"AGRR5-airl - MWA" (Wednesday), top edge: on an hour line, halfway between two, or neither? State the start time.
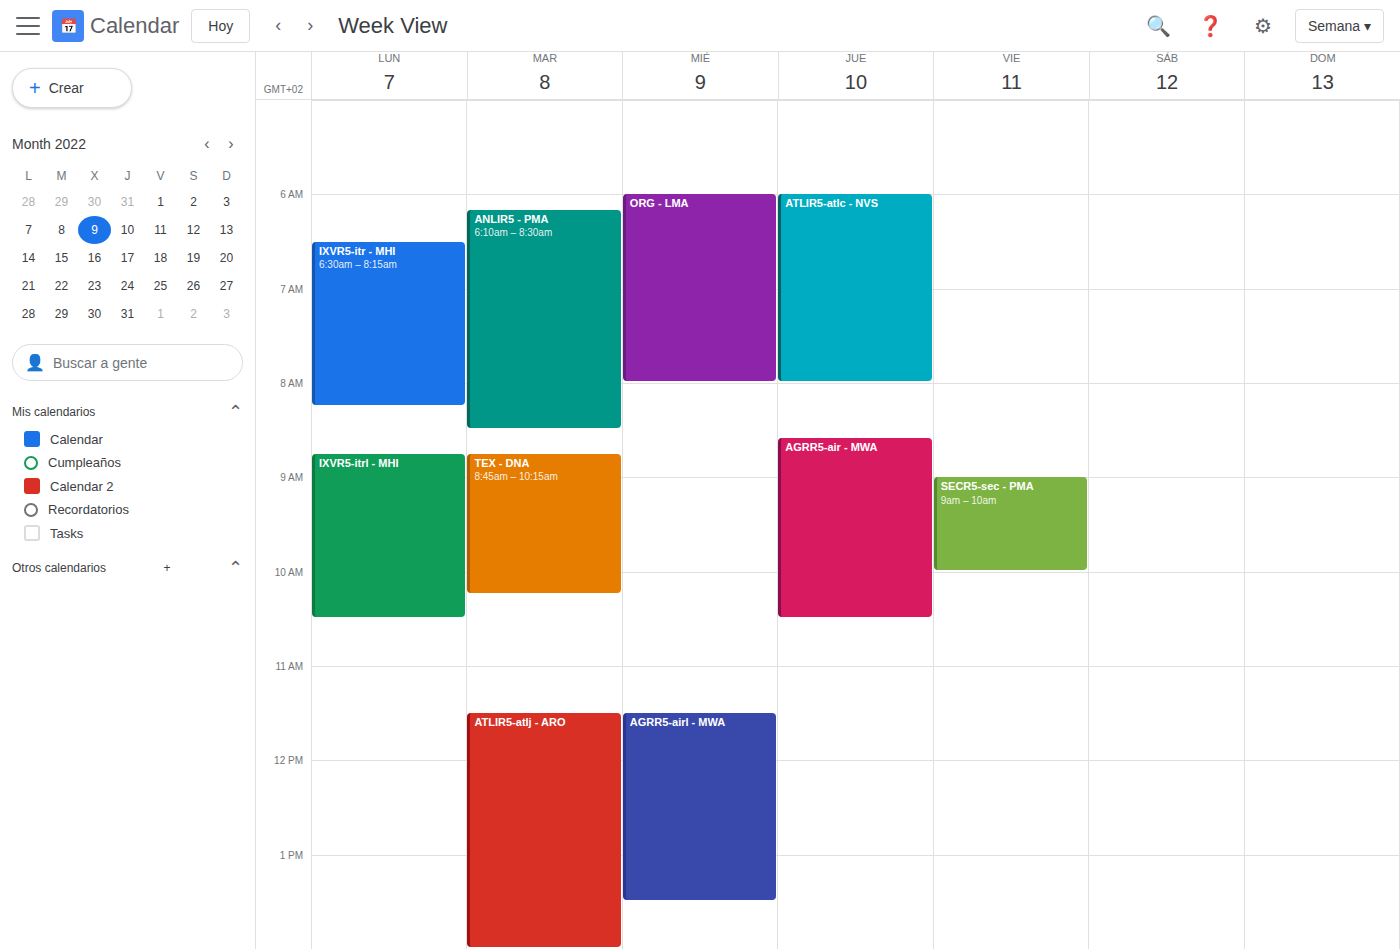
11:30 -- halfway between the 11:00 and 12:00 lines.